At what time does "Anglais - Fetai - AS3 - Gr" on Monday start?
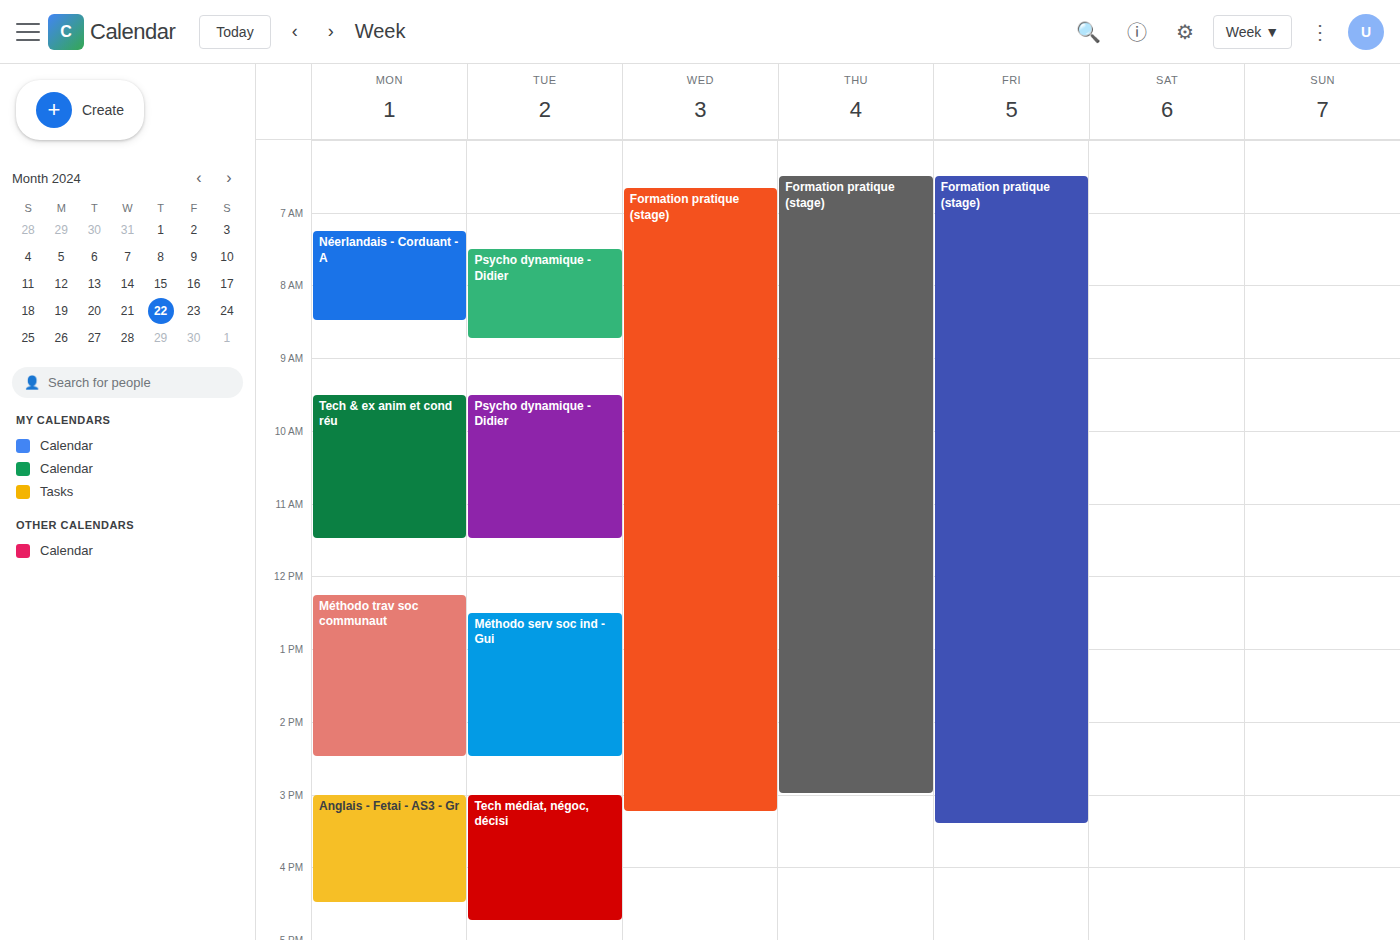
15:00